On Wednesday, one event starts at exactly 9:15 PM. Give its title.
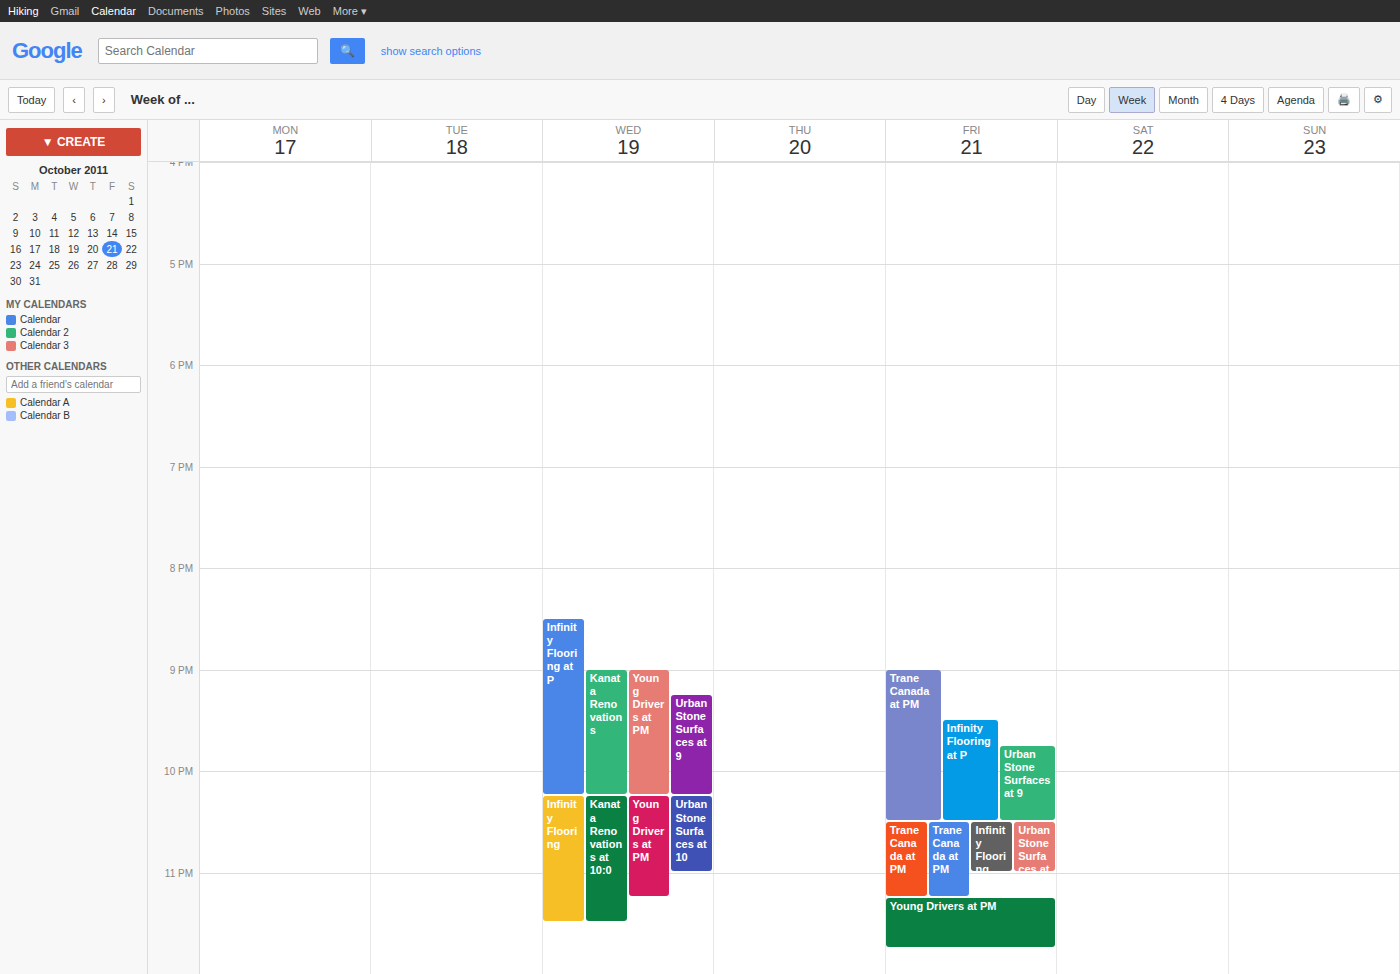
"Urban Stone Surfaces at 9"